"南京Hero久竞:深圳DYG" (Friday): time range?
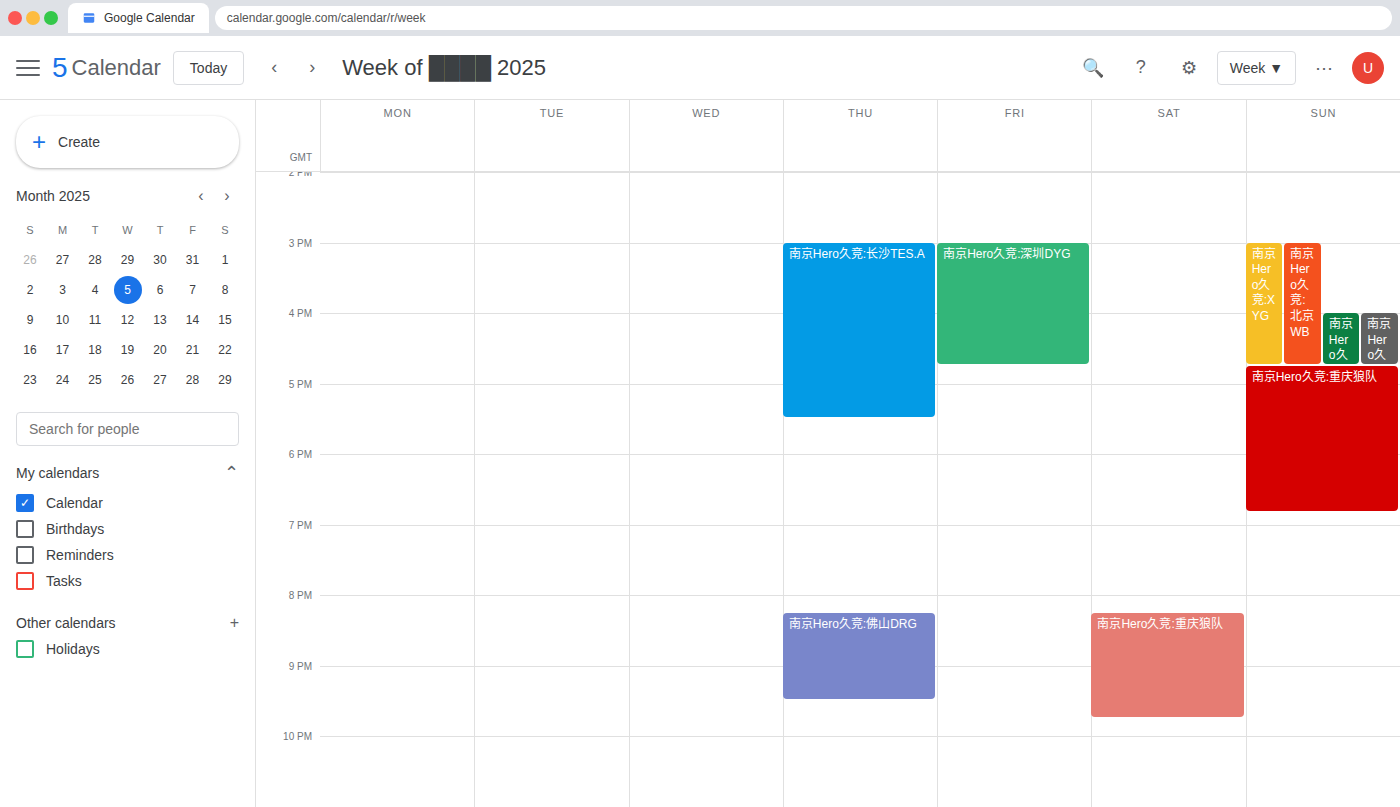
3:00 PM to 4:45 PM